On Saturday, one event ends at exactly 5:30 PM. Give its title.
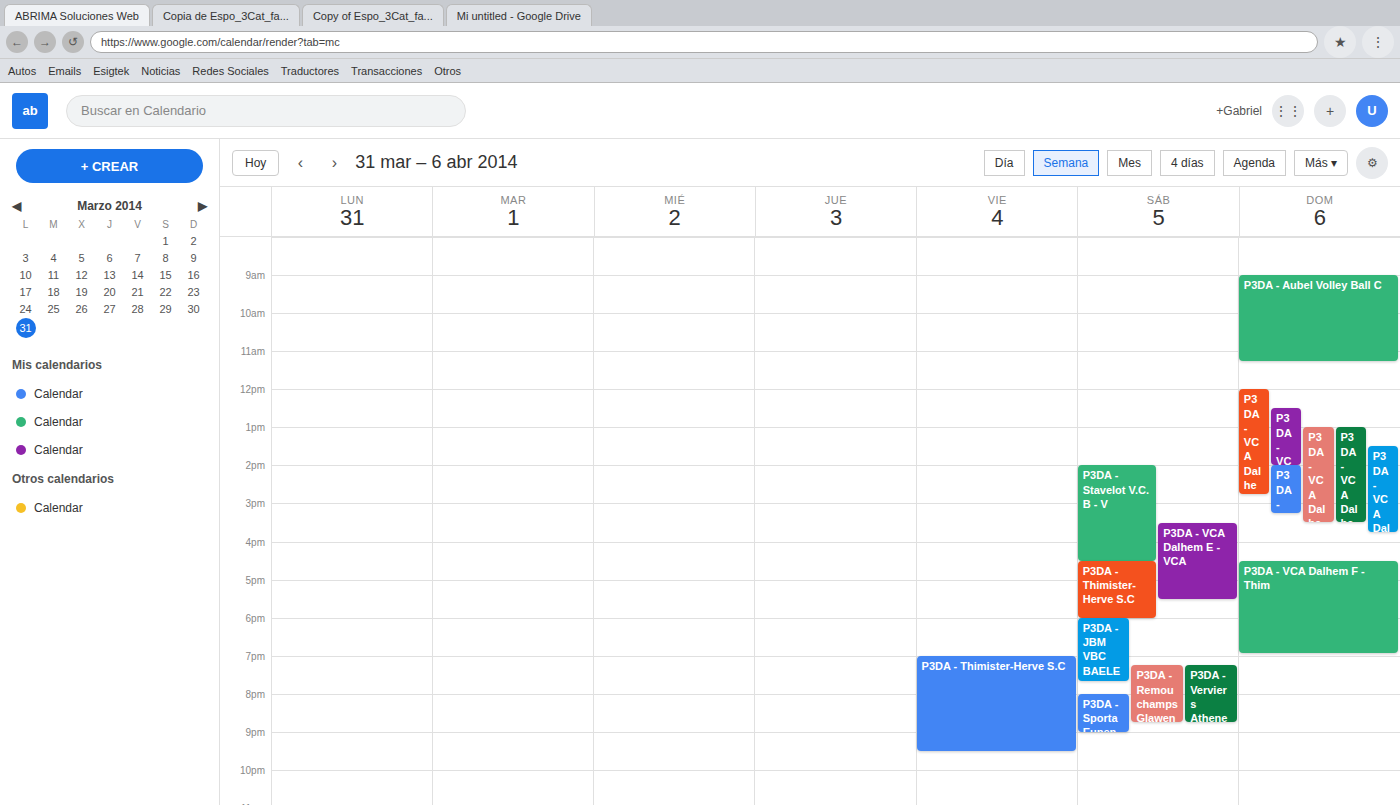
"P3DA - VCA Dalhem E - VCA"